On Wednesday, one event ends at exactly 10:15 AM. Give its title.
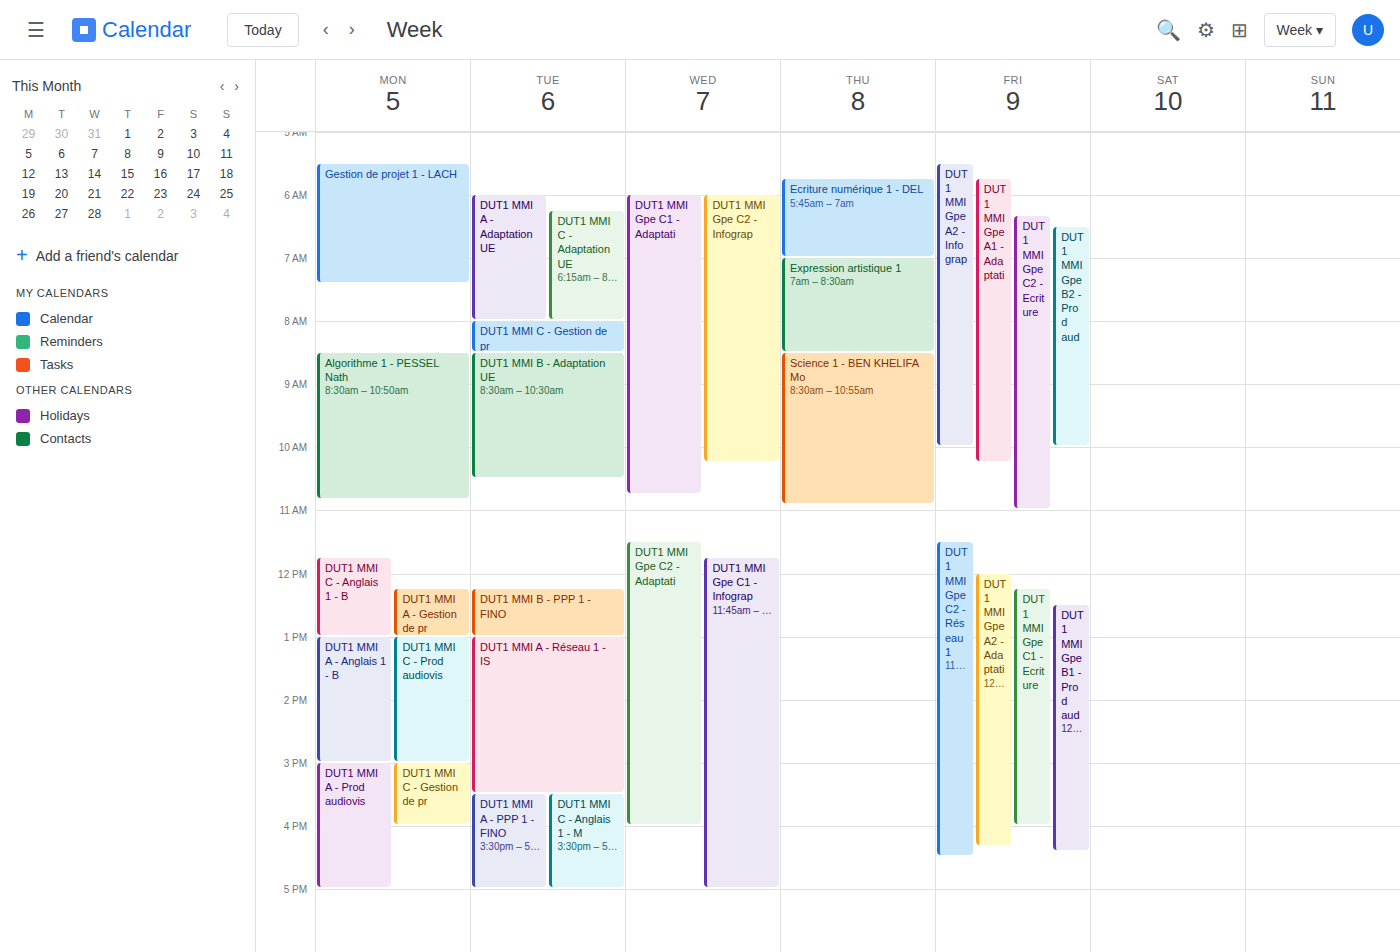
"DUT1 MMI Gpe C2 - Infograp"